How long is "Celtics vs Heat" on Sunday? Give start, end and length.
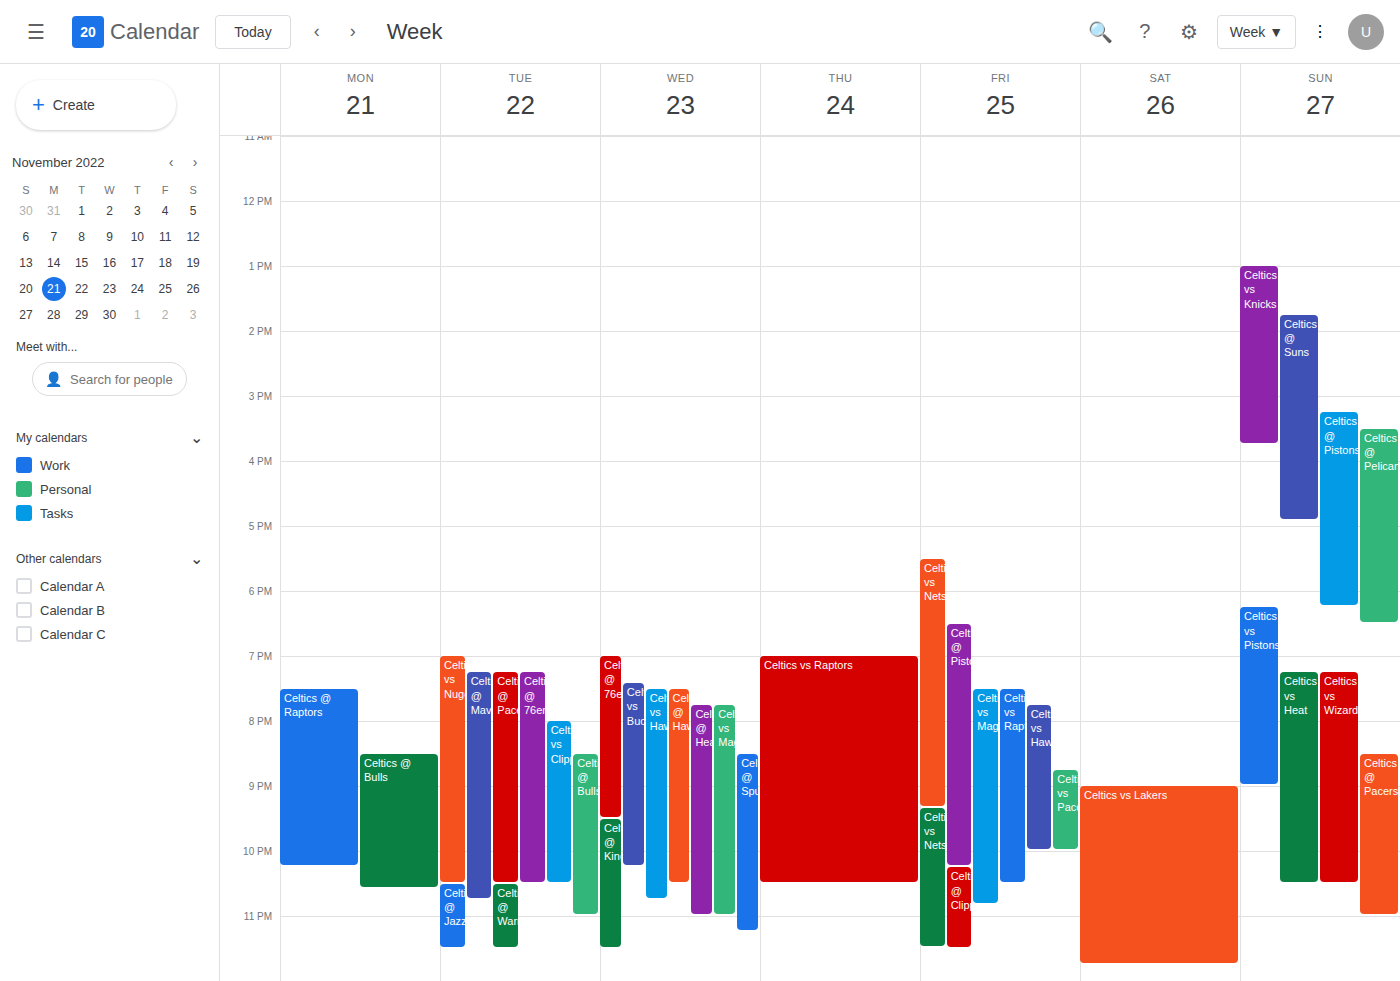
19:15 to 22:30, 3 hours 15 minutes